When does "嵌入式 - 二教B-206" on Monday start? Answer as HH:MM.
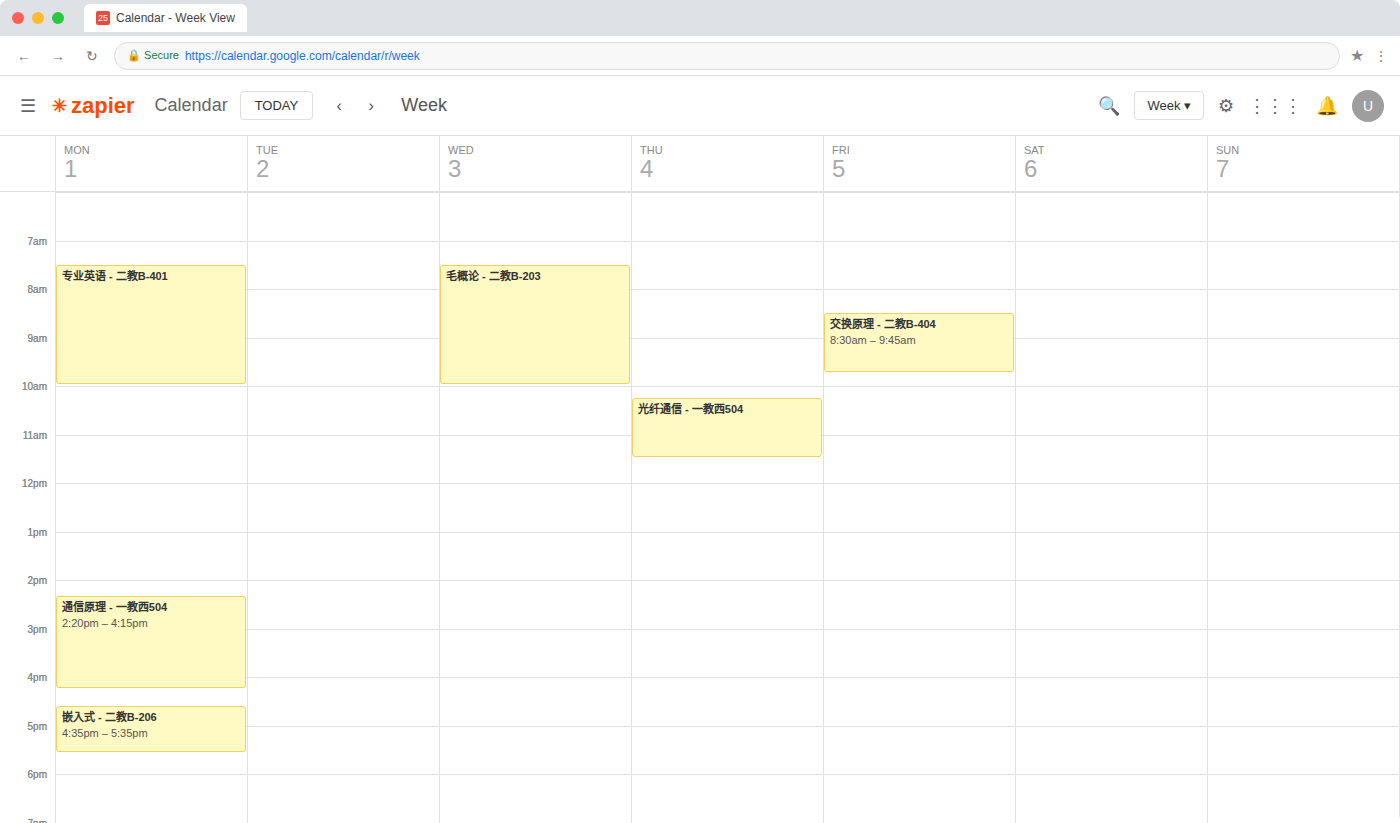
16:35